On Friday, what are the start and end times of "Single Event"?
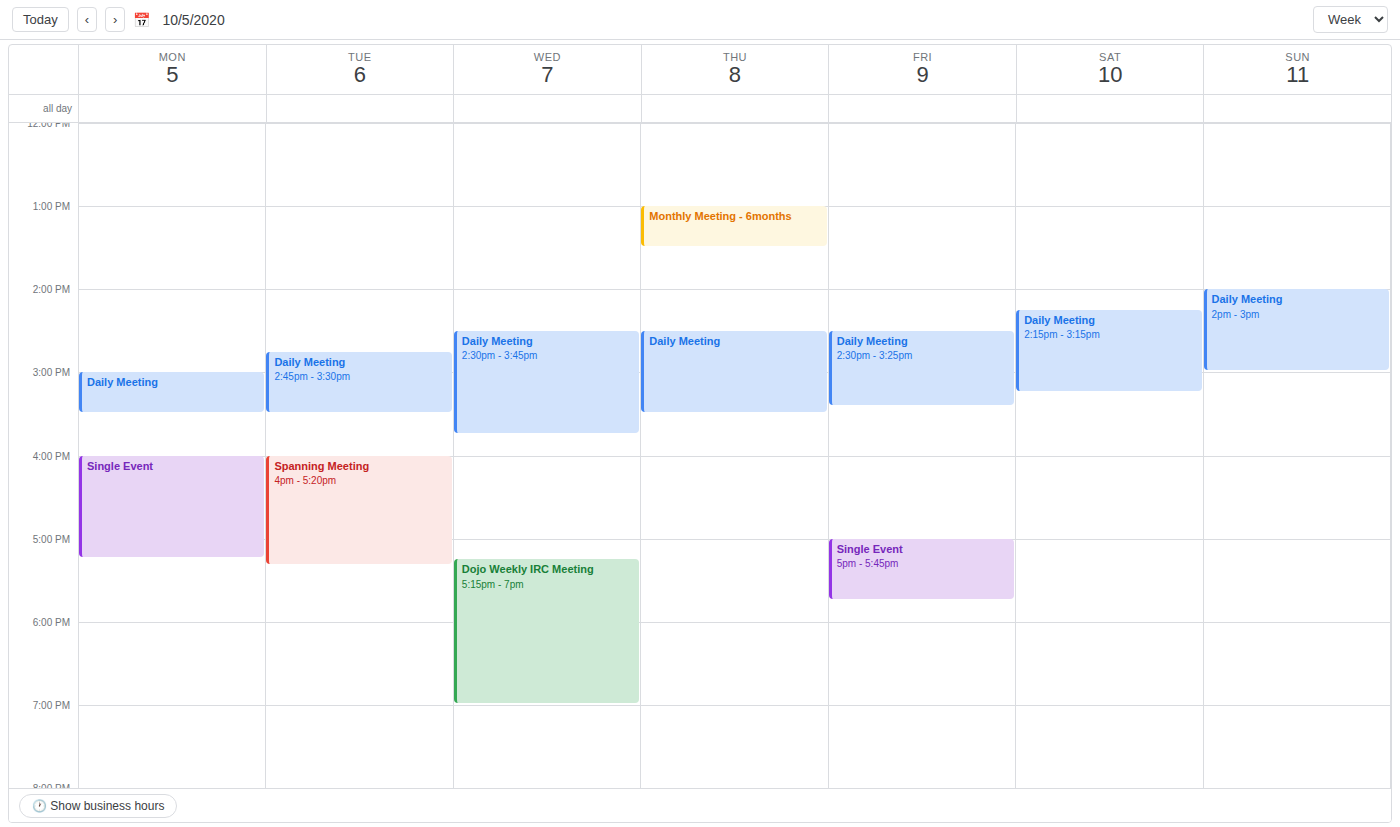
5:00 PM to 5:45 PM